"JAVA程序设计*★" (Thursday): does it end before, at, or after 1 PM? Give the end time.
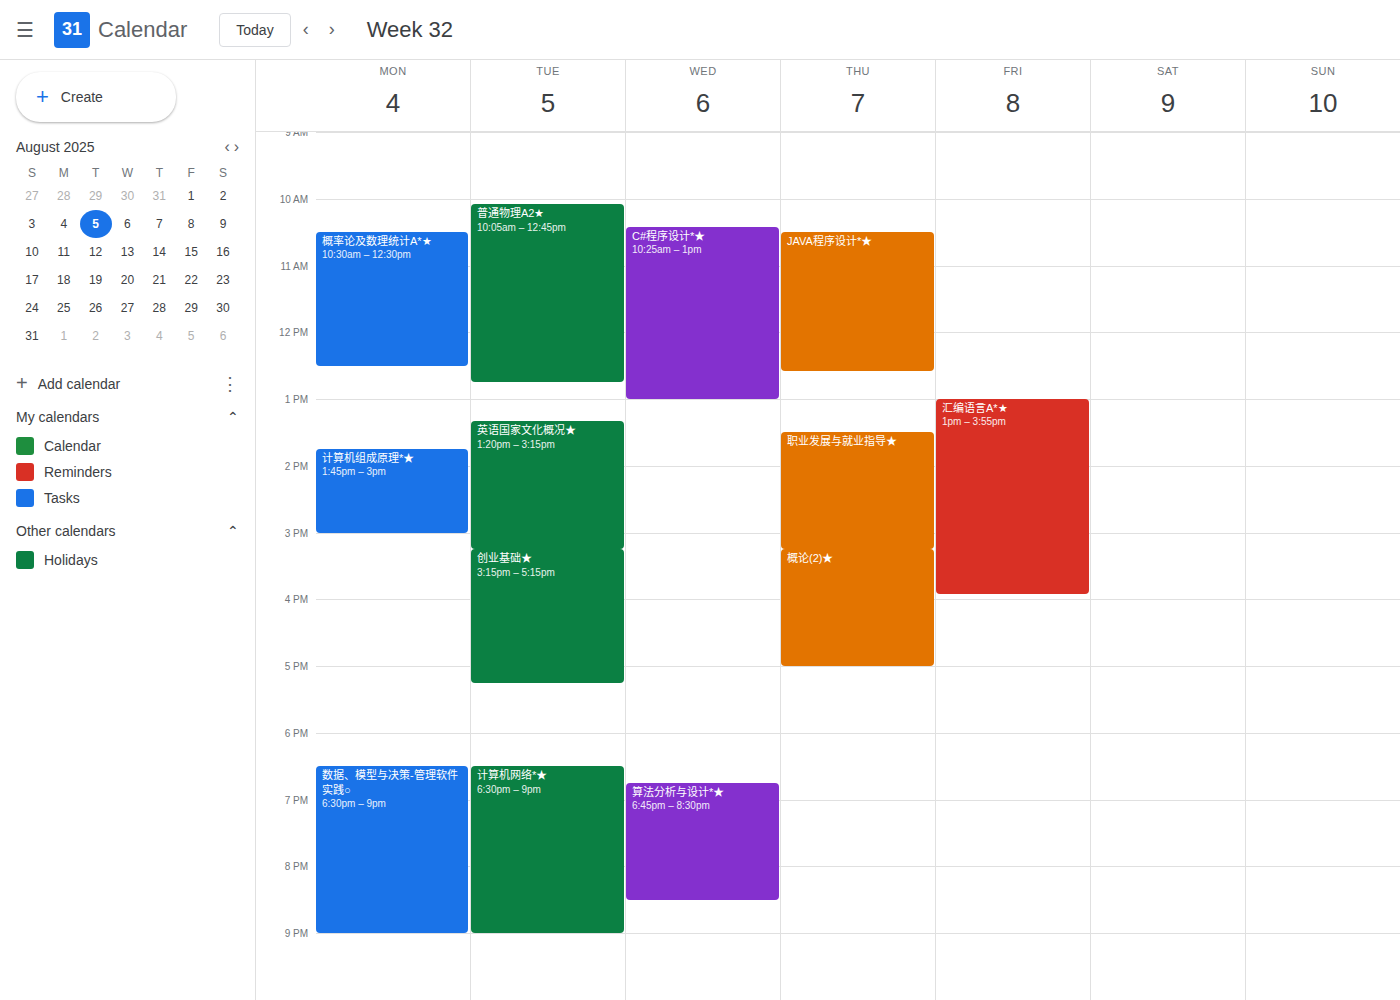
12:35 PM -- before 1 PM, 25 minutes above the 1 PM line.